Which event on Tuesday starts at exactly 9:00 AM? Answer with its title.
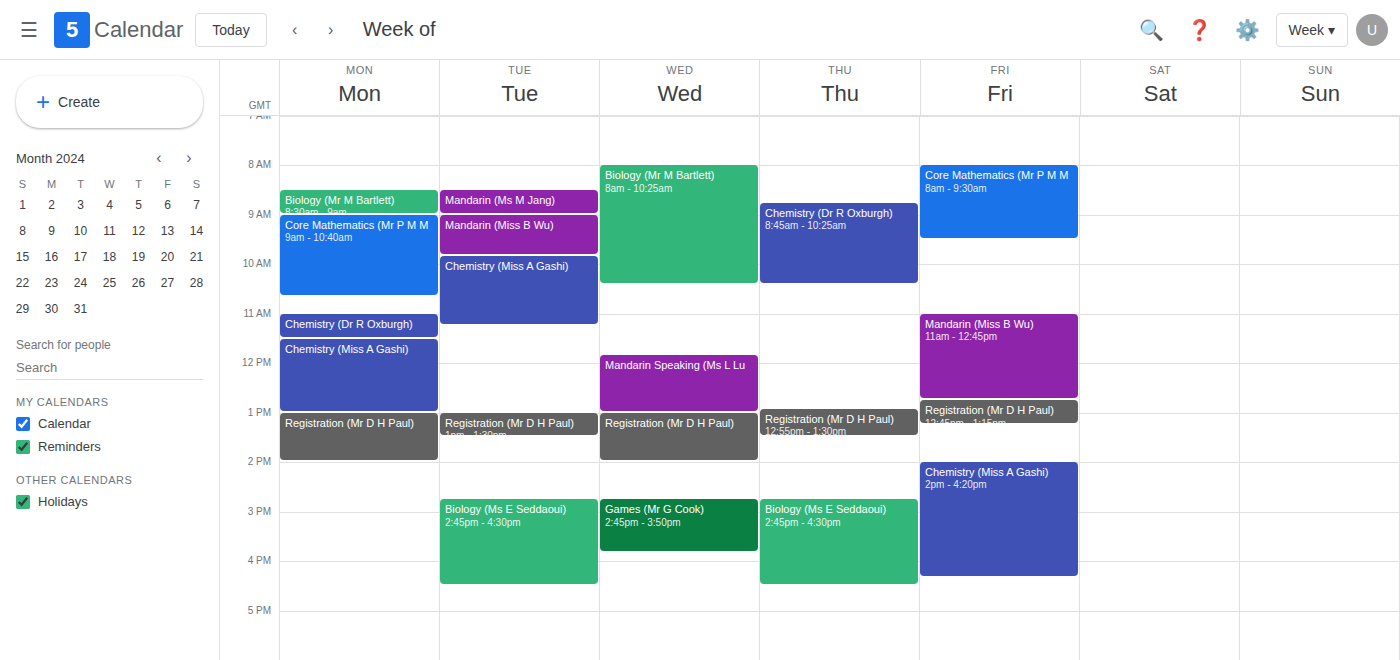
"Mandarin (Miss B Wu)"